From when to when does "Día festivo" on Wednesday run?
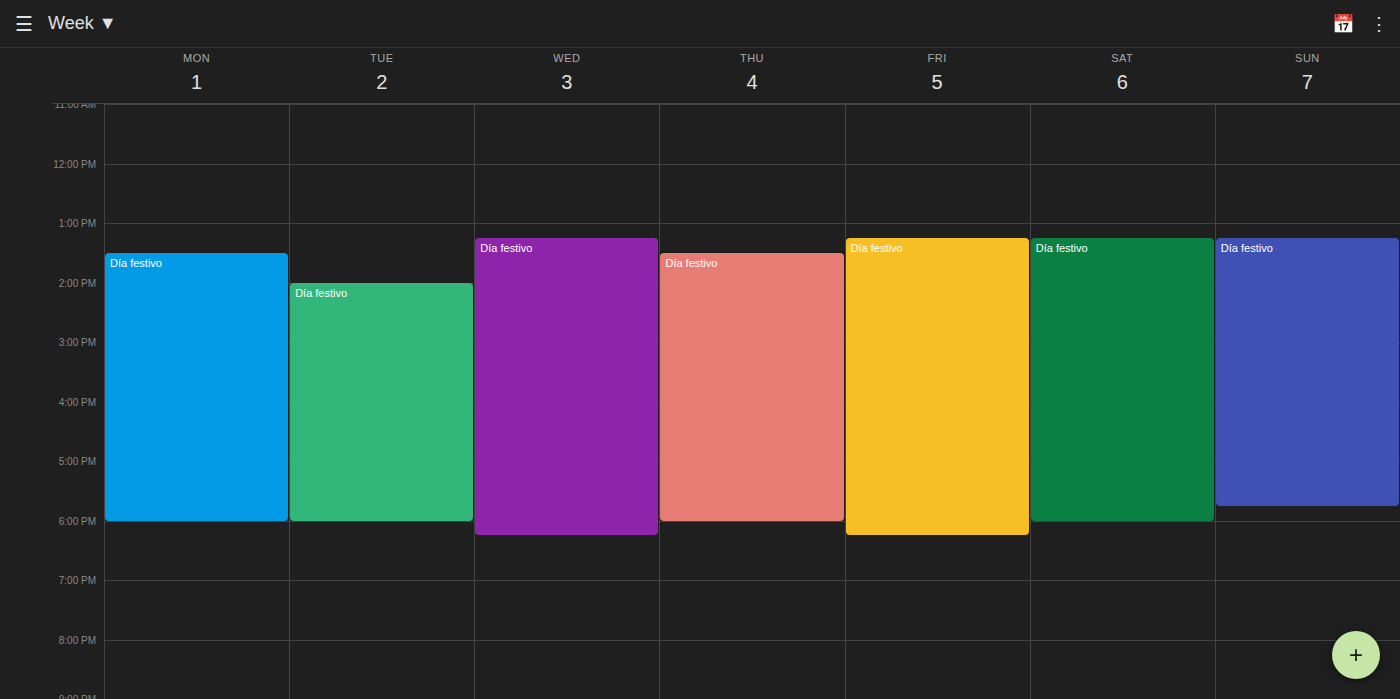
1:15 PM to 6:15 PM